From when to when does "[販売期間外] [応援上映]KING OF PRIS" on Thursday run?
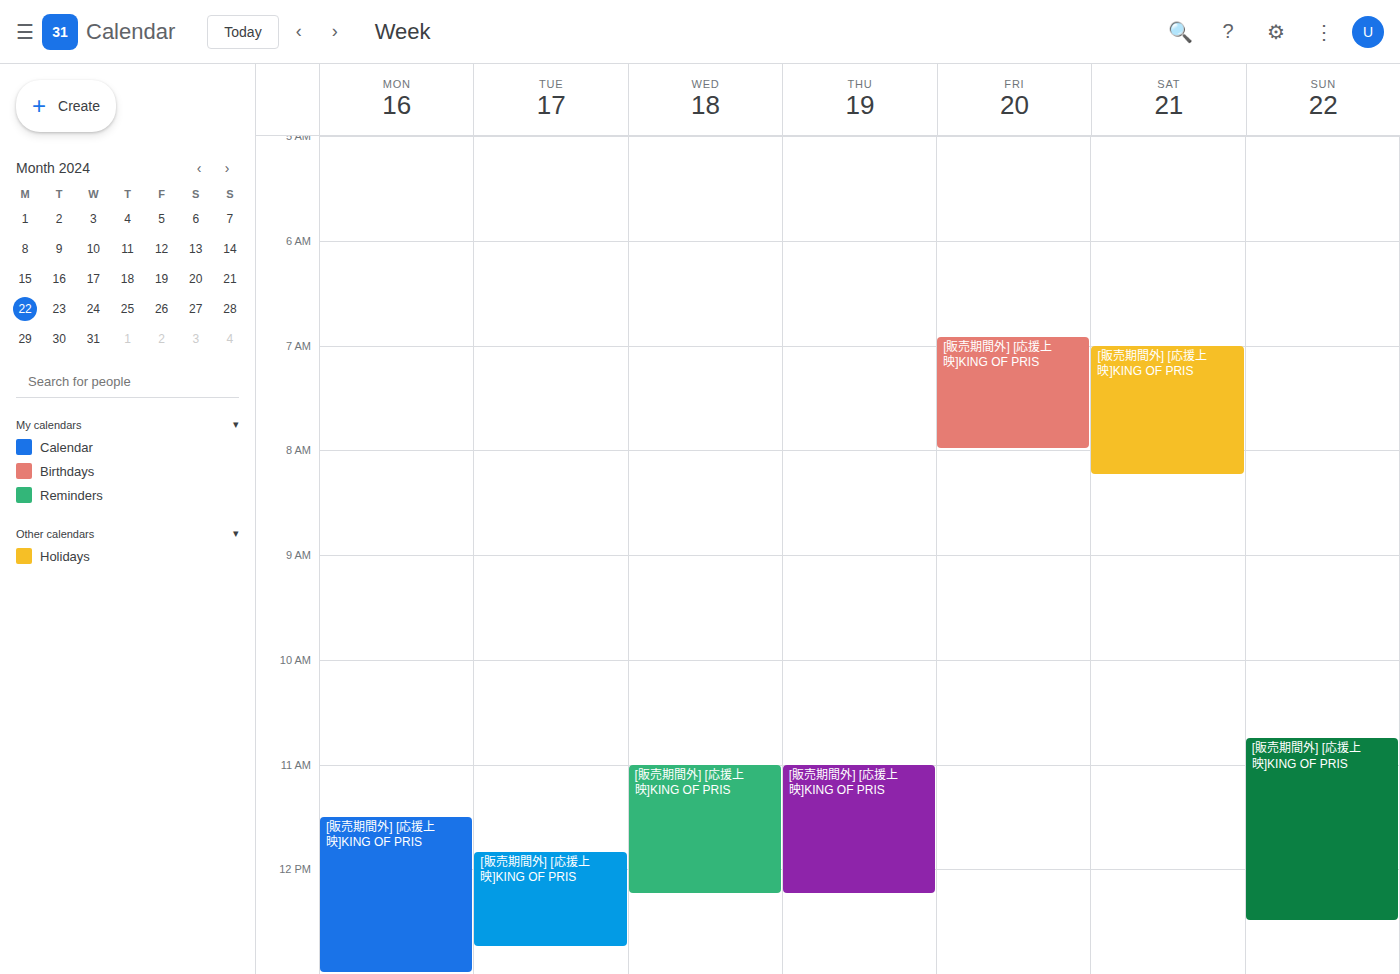
11:00 to 12:15